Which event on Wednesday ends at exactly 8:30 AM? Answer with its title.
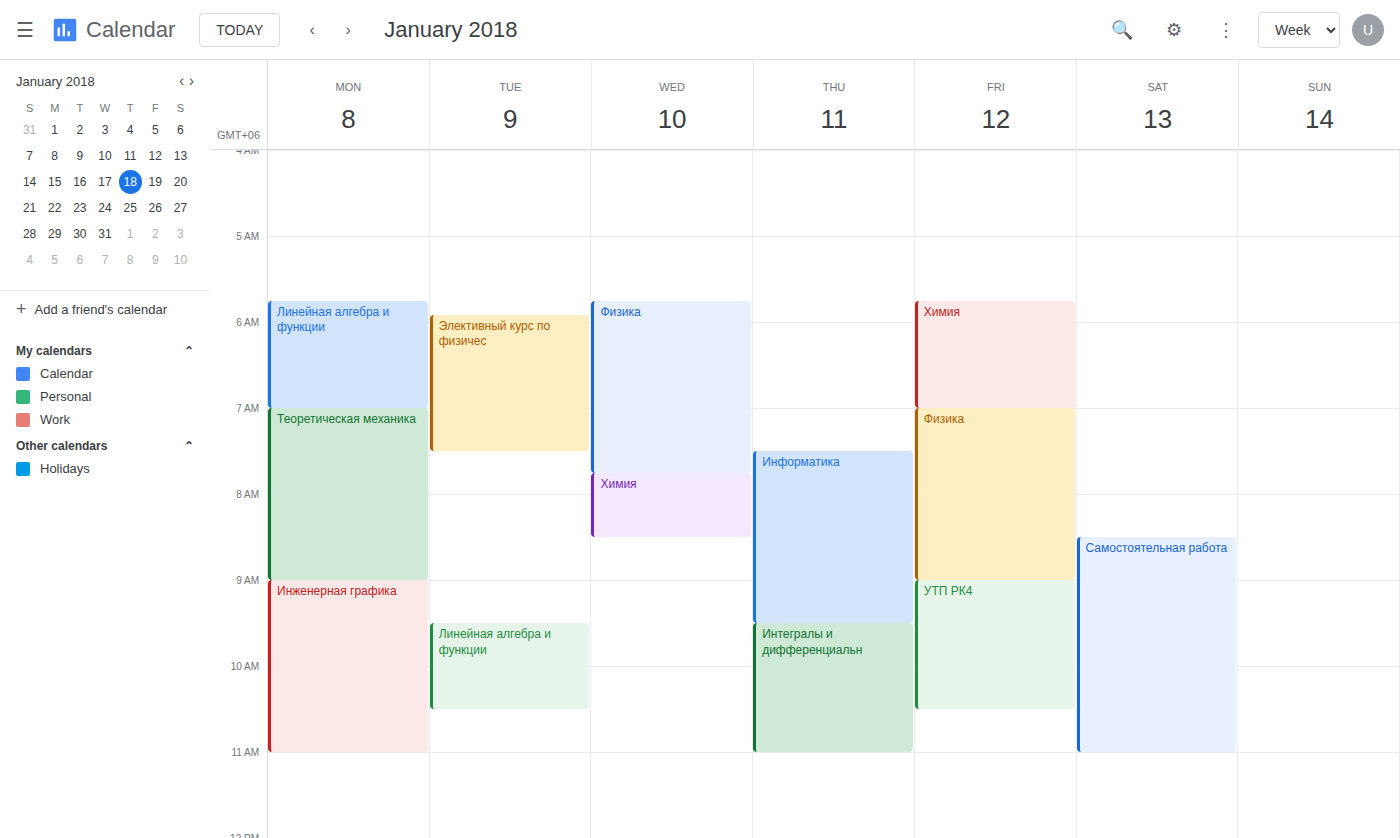
"Химия"